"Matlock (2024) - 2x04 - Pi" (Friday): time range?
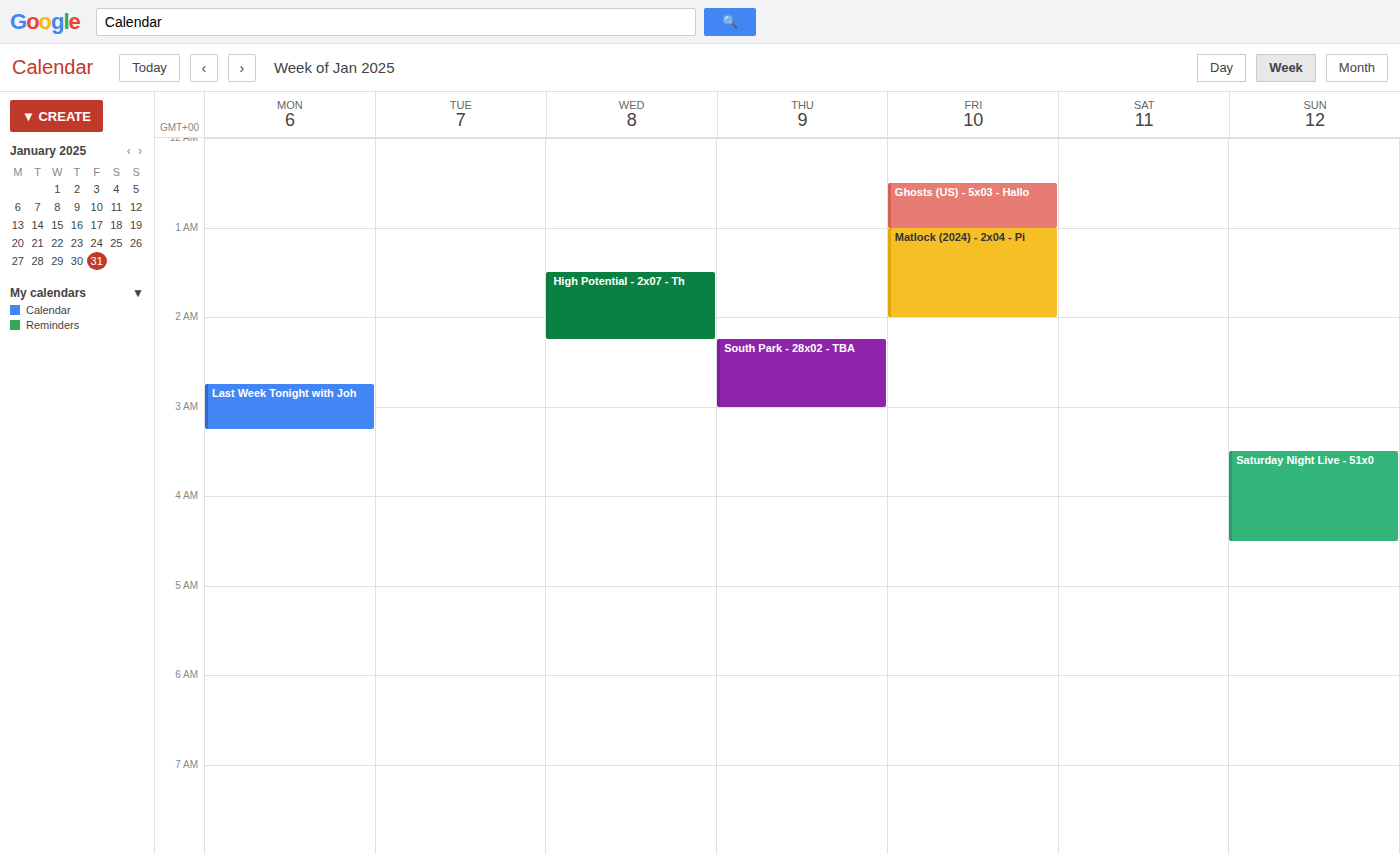
1:00 AM to 2:00 AM